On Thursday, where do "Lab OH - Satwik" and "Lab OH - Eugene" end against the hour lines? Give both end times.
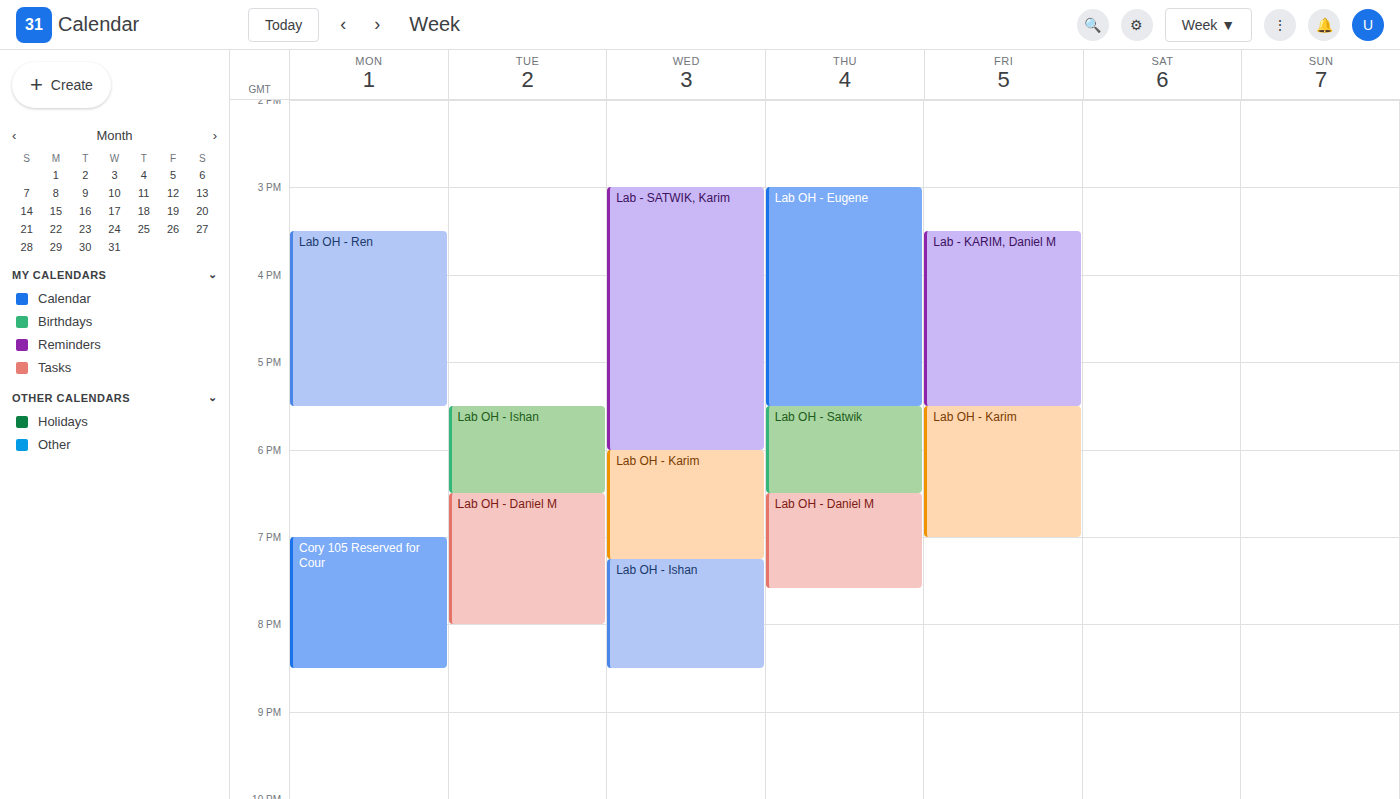
"Lab OH - Satwik": 6:30 PM, halfway between the 6 PM and 7 PM lines. "Lab OH - Eugene": 5:30 PM, halfway between the 5 PM and 6 PM lines.